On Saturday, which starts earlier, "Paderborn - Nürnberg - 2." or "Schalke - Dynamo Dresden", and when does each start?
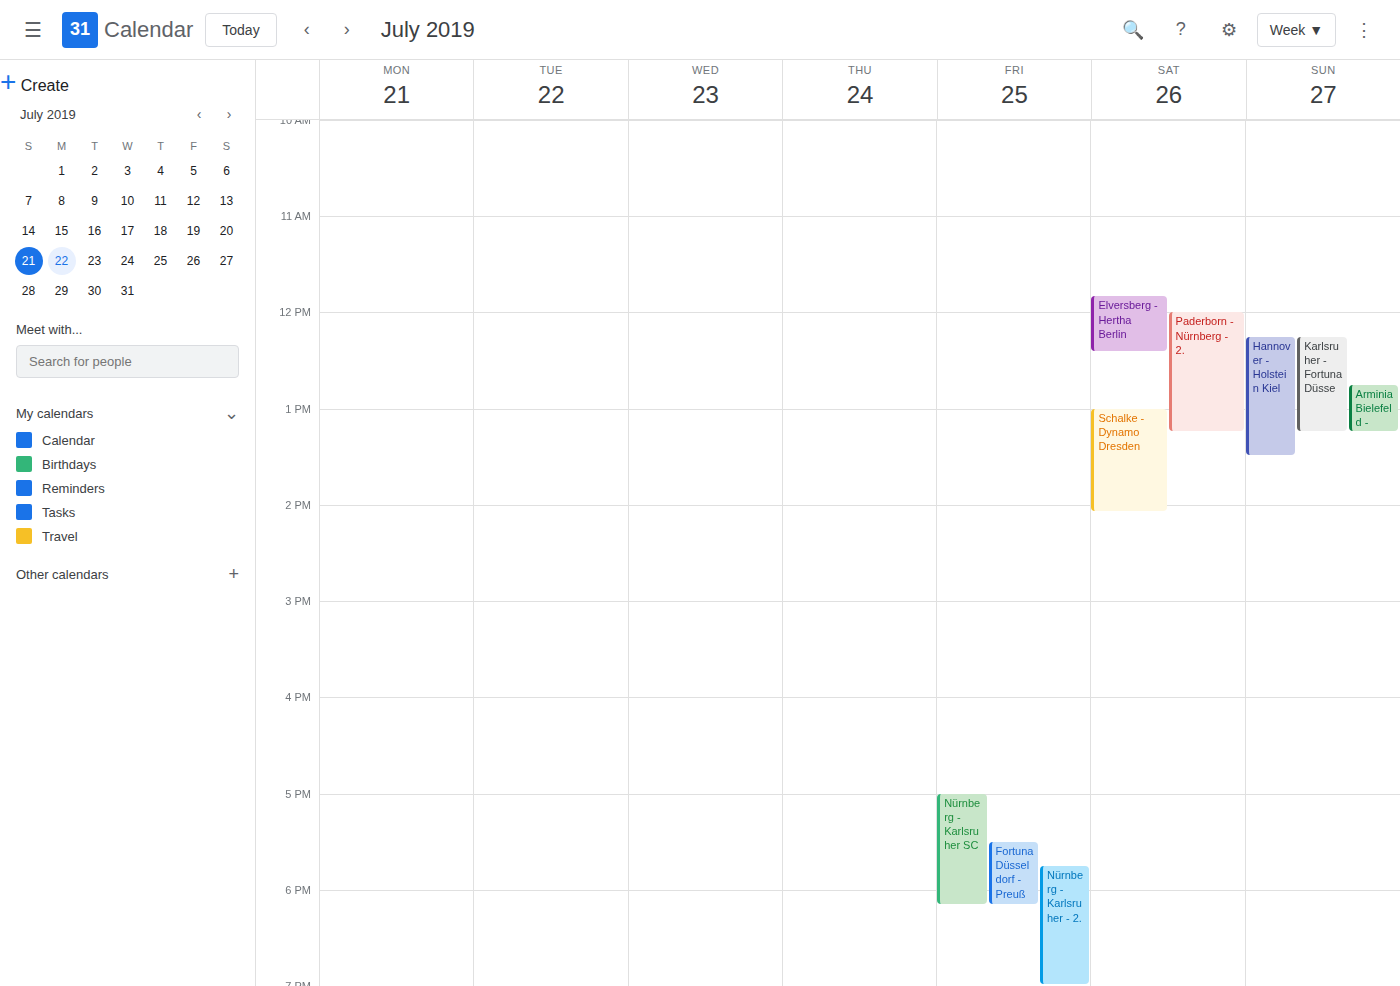
"Paderborn - Nürnberg - 2." 12:00; "Schalke - Dynamo Dresden" 13:00.